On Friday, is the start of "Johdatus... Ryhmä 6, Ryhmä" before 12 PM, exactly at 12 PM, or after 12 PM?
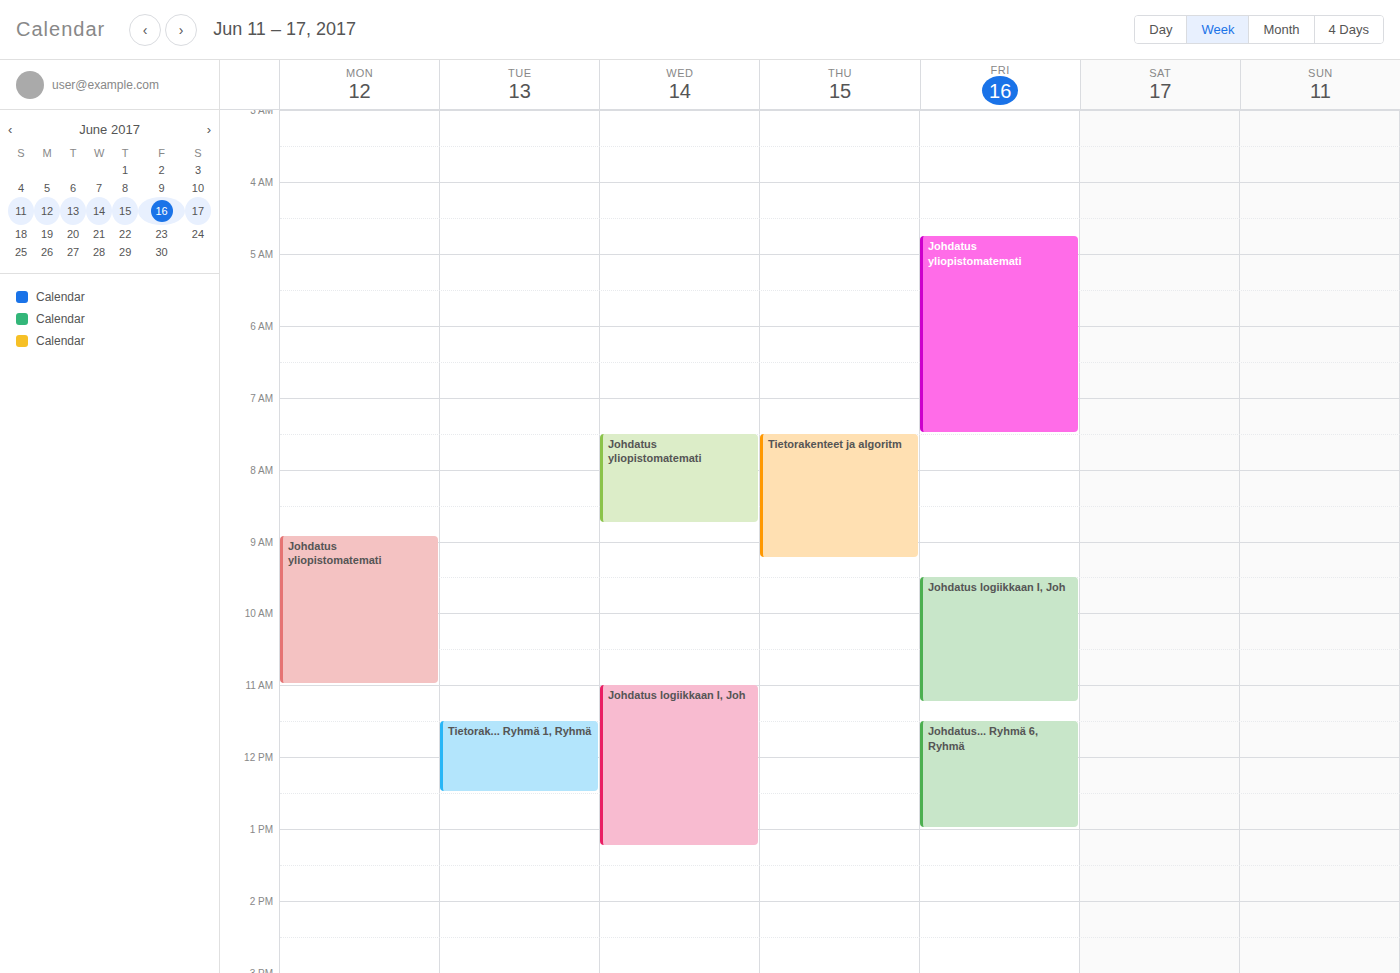
11:30 AM -- before 12 PM, 30 minutes above the 12 PM line.